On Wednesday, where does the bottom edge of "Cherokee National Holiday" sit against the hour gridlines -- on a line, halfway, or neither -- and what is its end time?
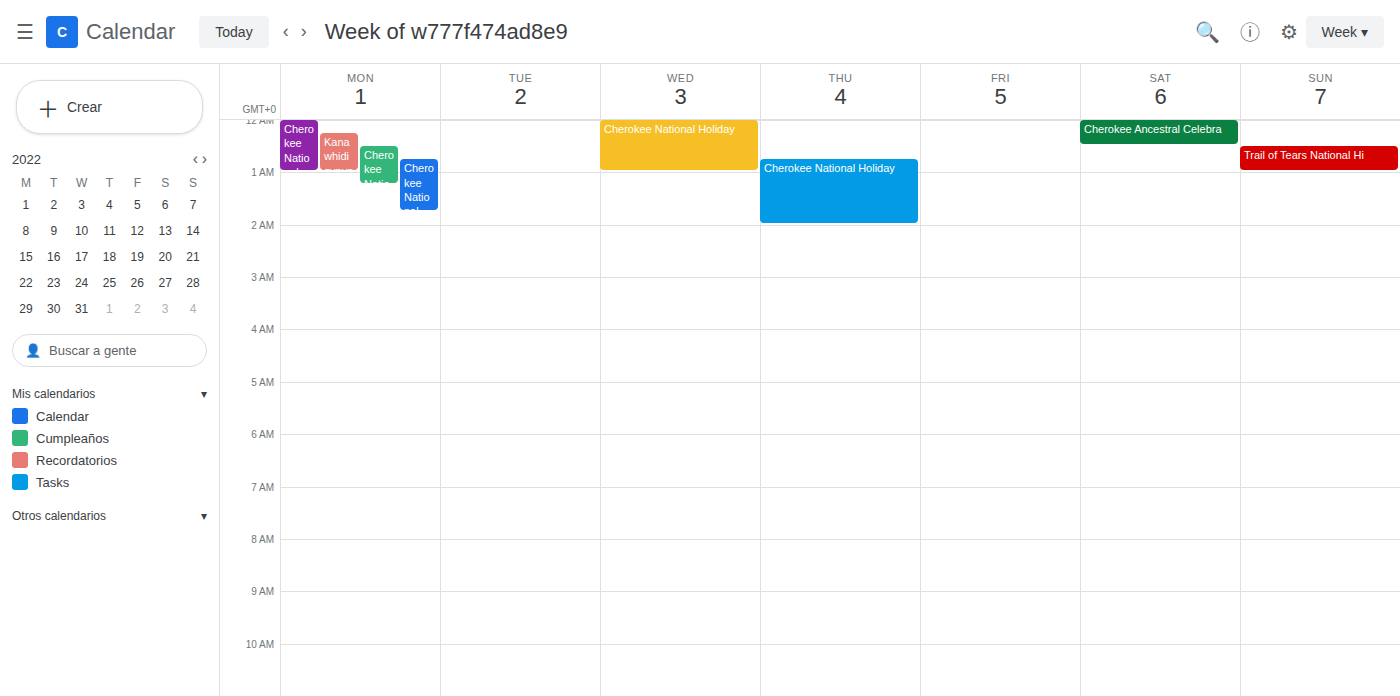
1:00 AM -- exactly on the 1 AM line.